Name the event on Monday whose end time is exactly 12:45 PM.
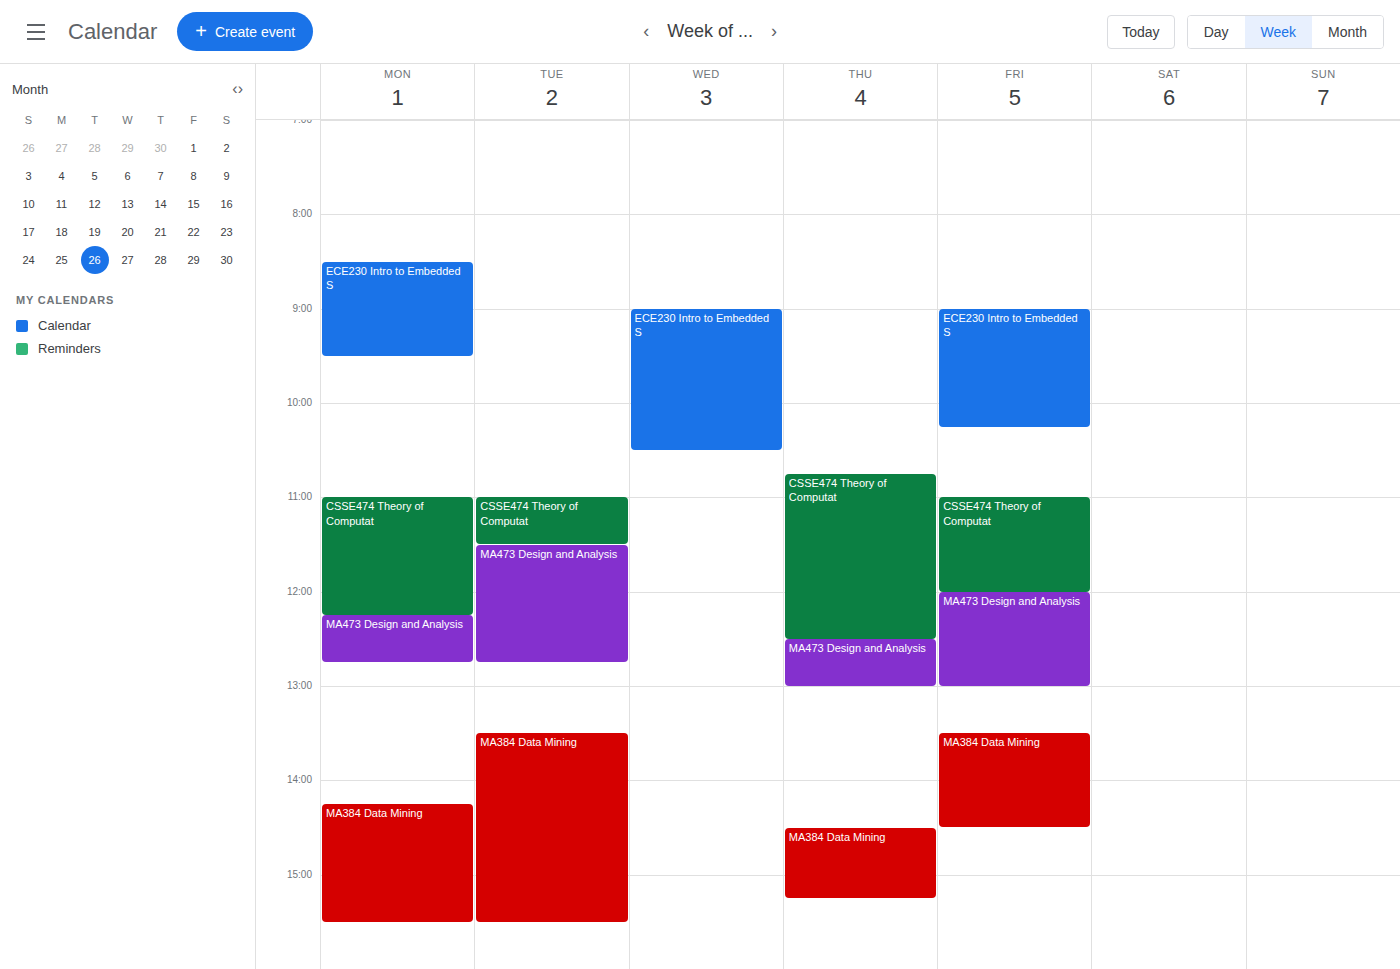
"MA473 Design and Analysis"